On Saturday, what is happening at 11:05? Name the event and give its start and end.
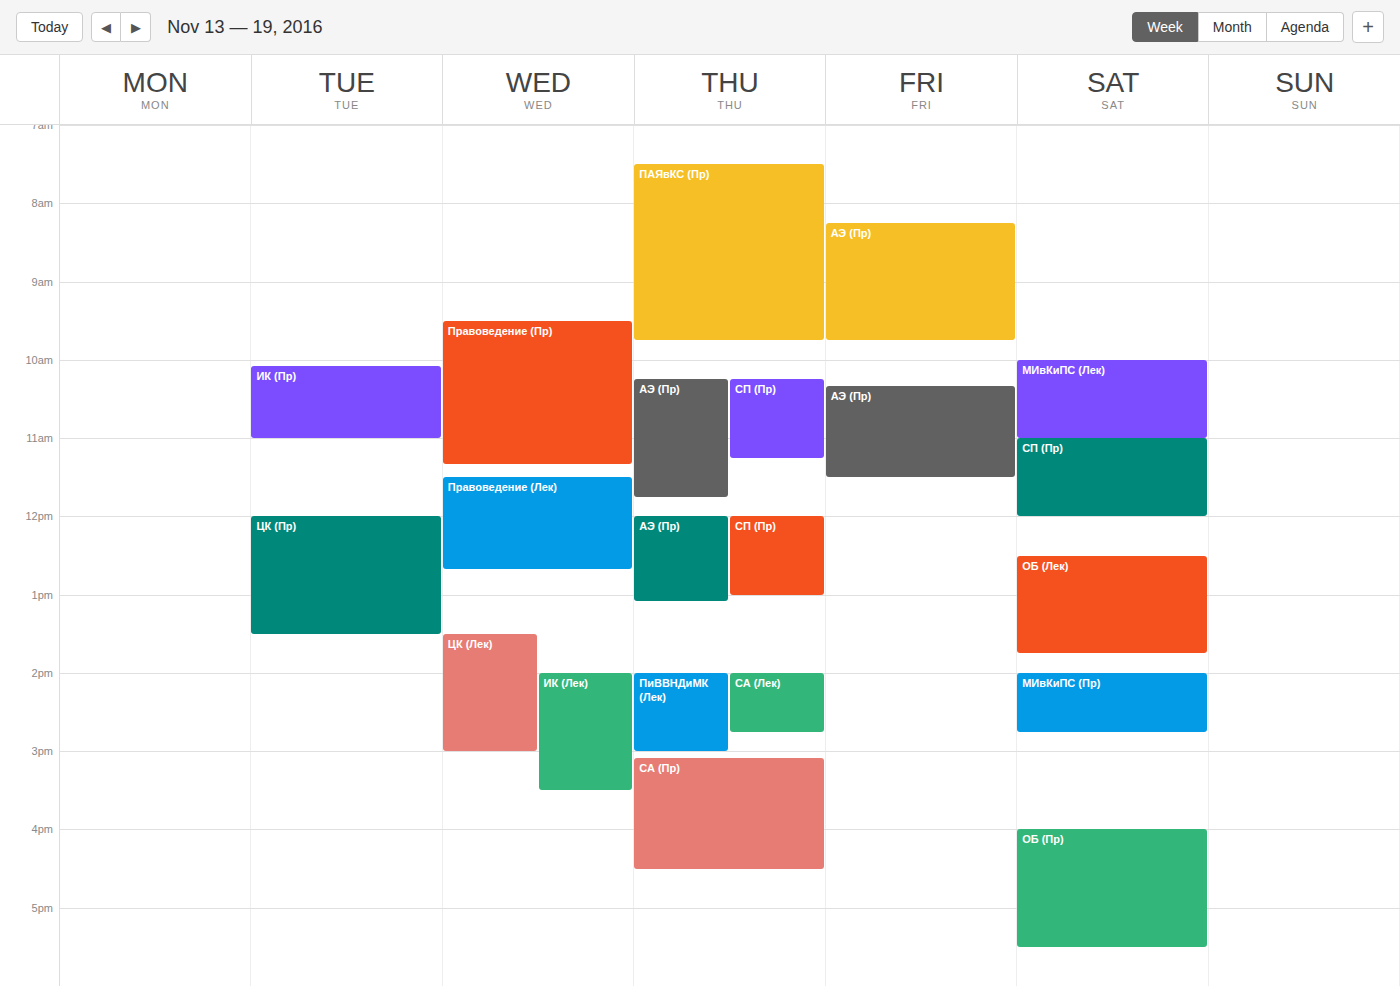
"СП (Пр)", 11:00 to 12:00